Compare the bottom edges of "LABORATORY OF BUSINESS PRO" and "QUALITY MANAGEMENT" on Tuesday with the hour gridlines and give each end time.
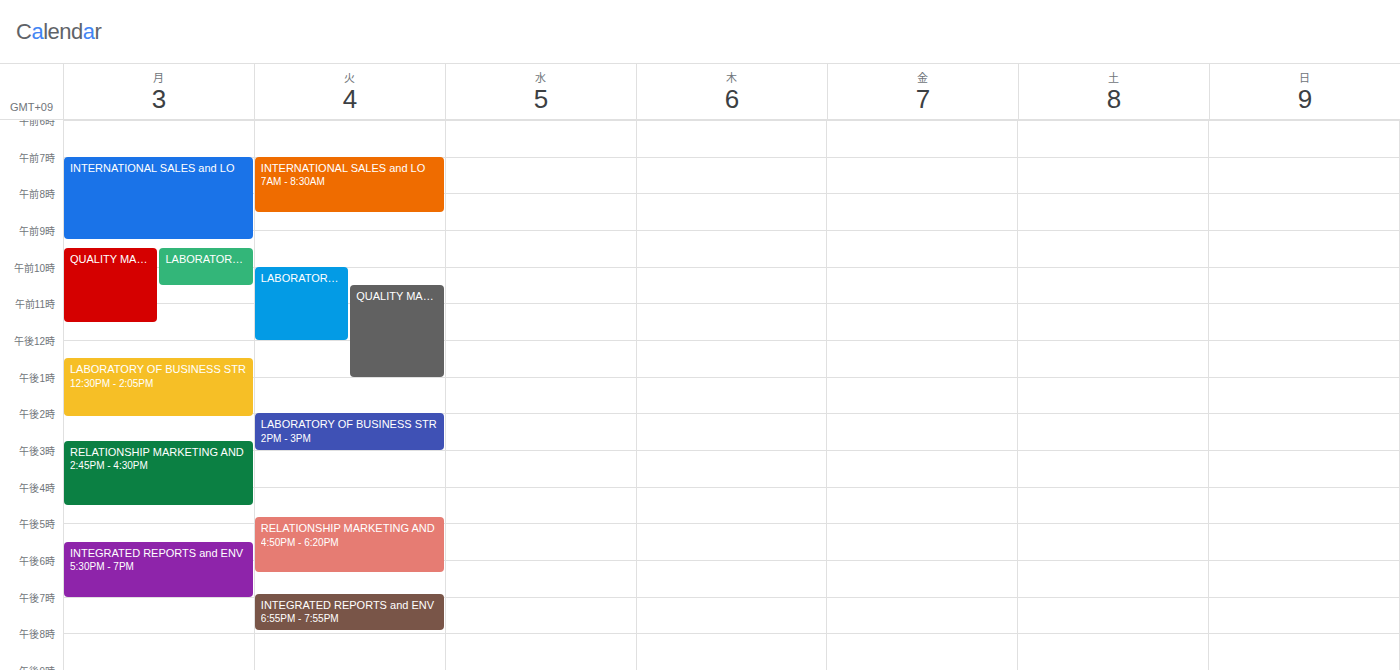
"LABORATORY OF BUSINESS PRO": 12:00, exactly on the 12:00 line. "QUALITY MANAGEMENT": 13:00, exactly on the 13:00 line.